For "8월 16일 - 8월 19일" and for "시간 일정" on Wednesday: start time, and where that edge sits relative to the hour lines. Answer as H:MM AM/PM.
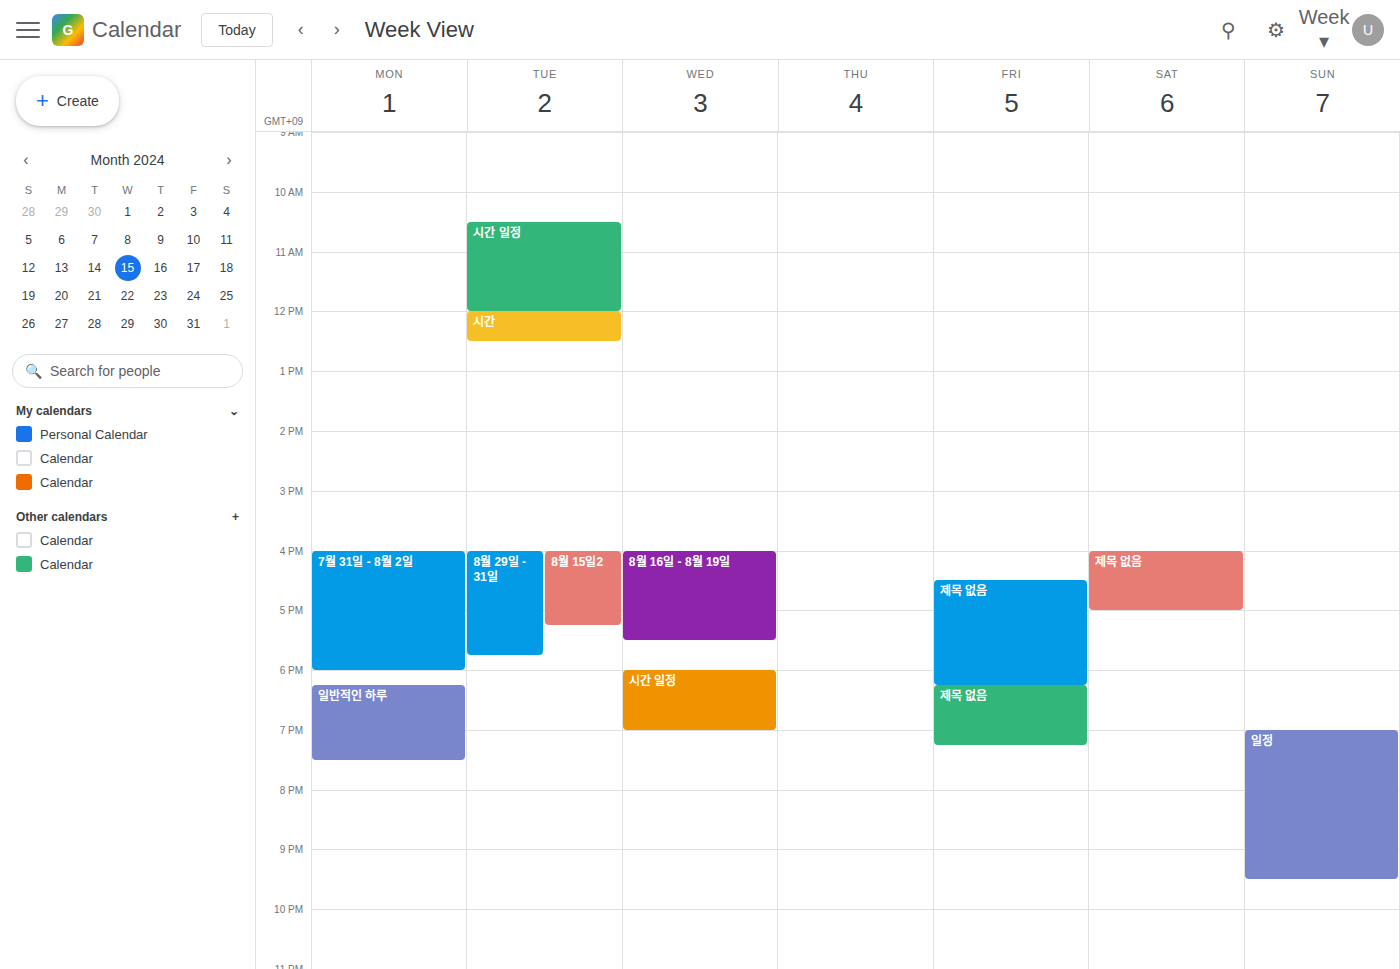
"8월 16일 - 8월 19일": 4:00 PM, exactly on the 4 PM line. "시간 일정": 6:00 PM, exactly on the 6 PM line.